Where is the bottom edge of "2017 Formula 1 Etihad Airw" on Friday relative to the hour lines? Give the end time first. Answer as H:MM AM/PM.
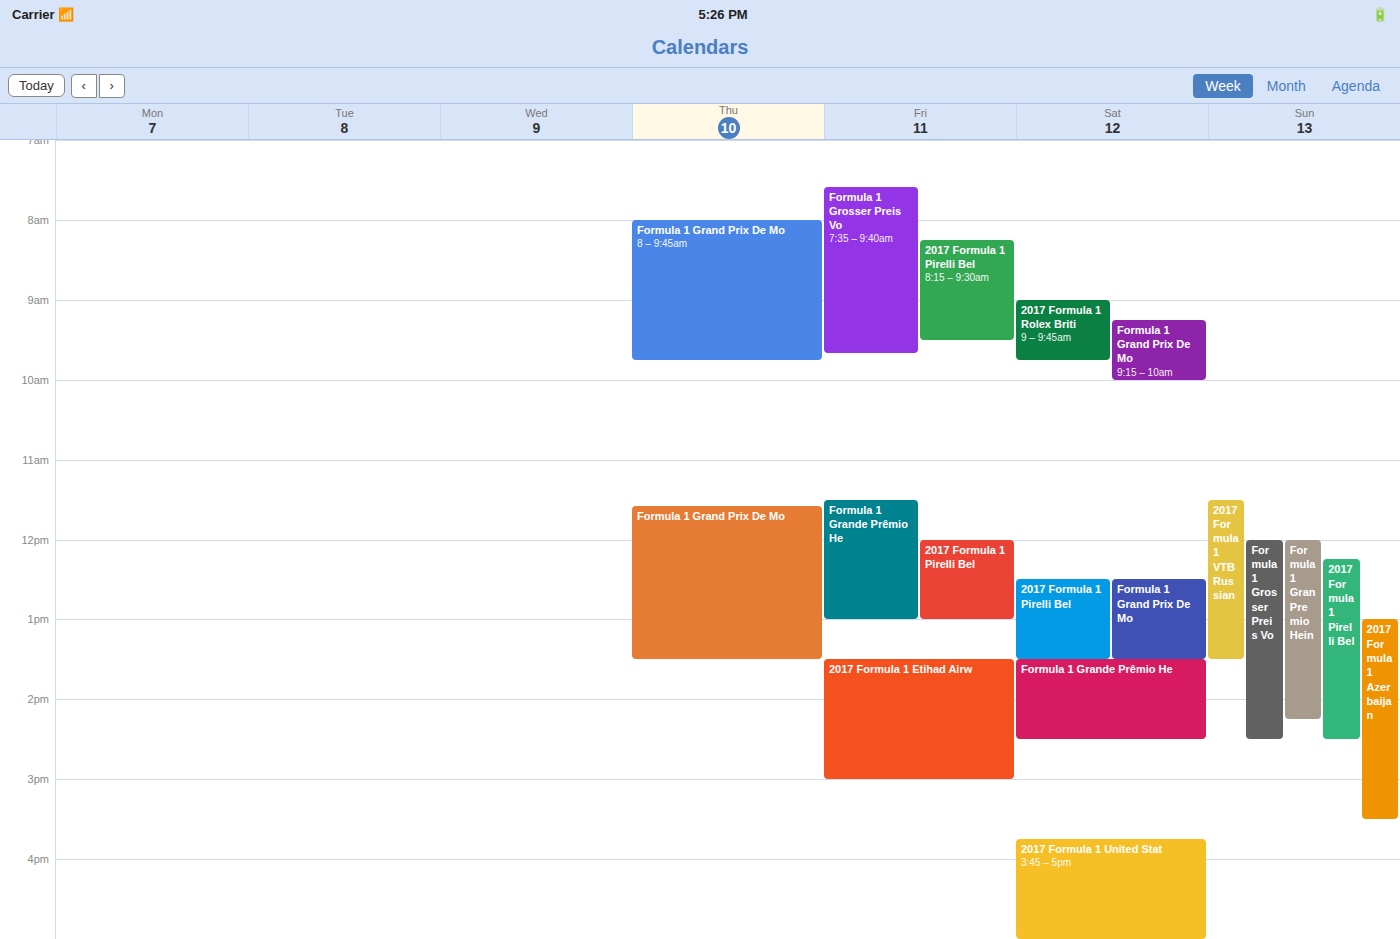
3:00 PM -- exactly on the 3 PM line.